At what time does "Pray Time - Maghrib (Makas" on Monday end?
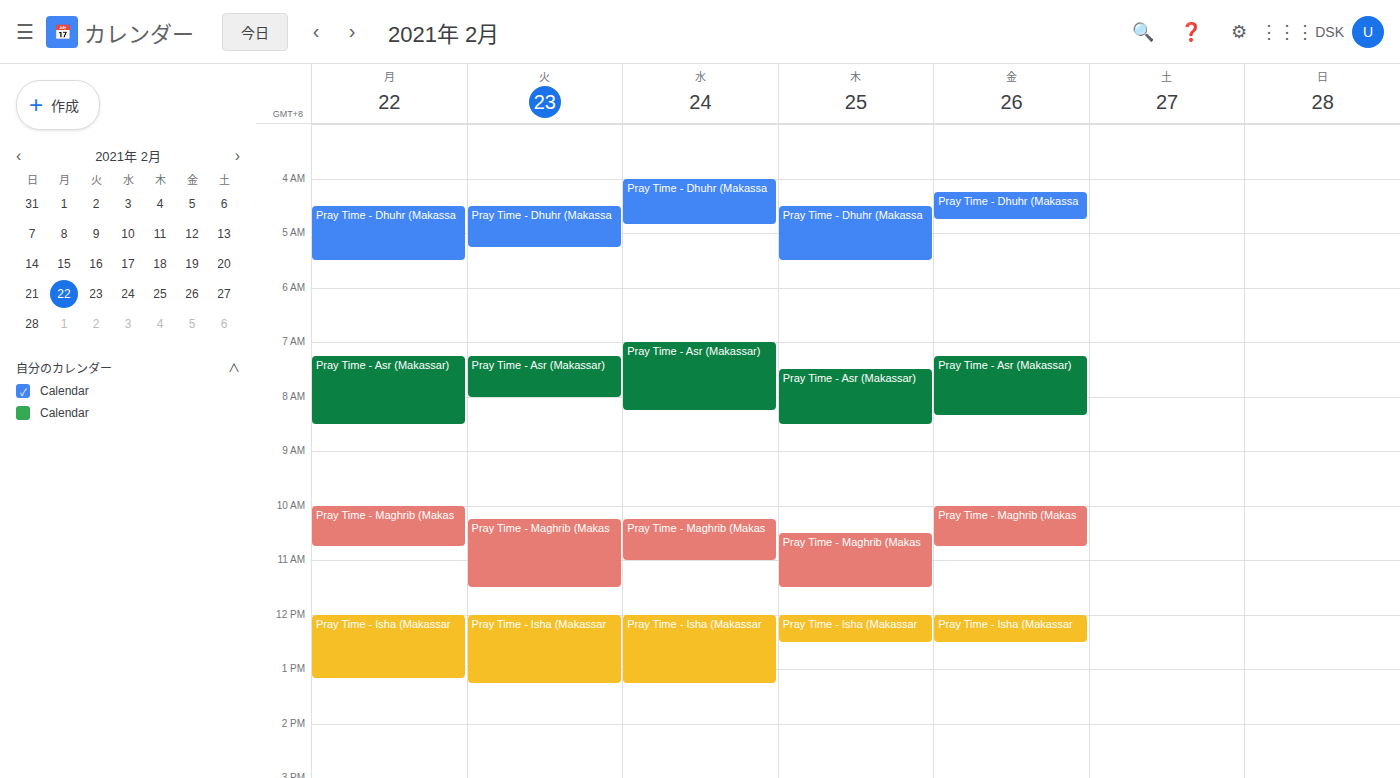
10:45 AM